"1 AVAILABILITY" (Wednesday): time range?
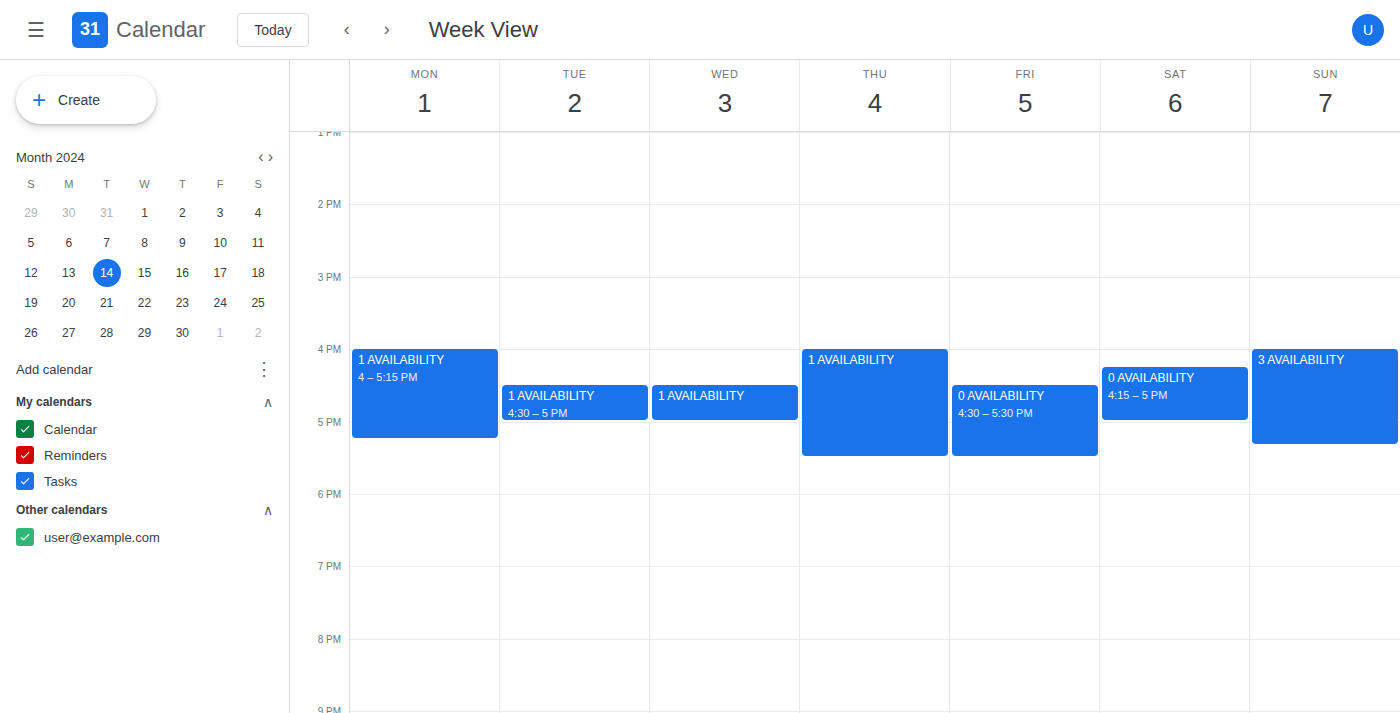
4:30 PM to 5:00 PM